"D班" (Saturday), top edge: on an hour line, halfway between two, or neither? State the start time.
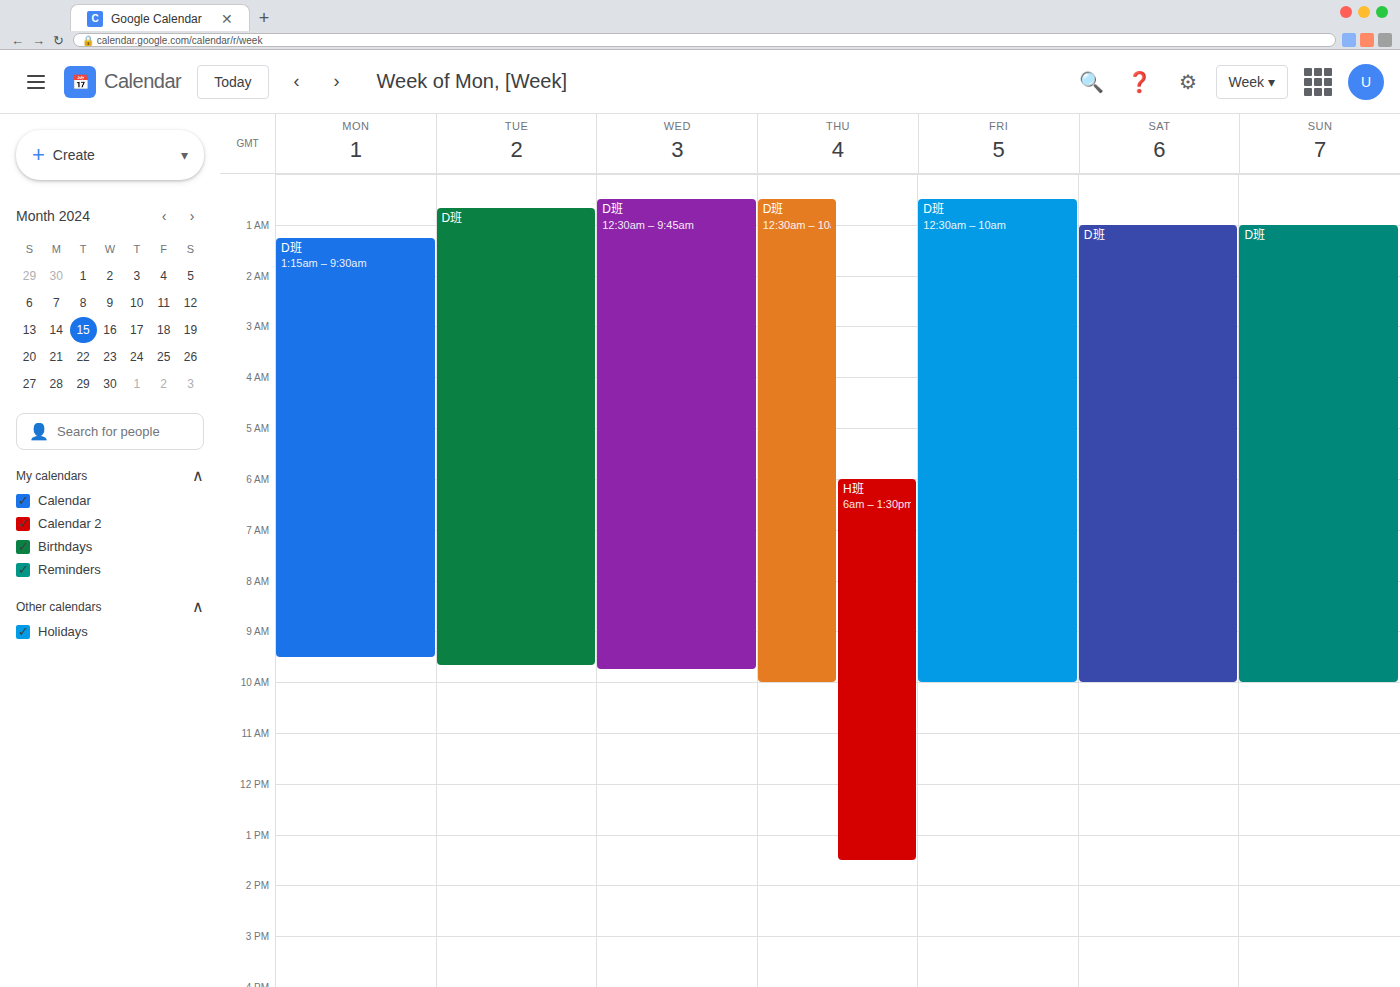
1:00 AM -- exactly on the 1 AM line.